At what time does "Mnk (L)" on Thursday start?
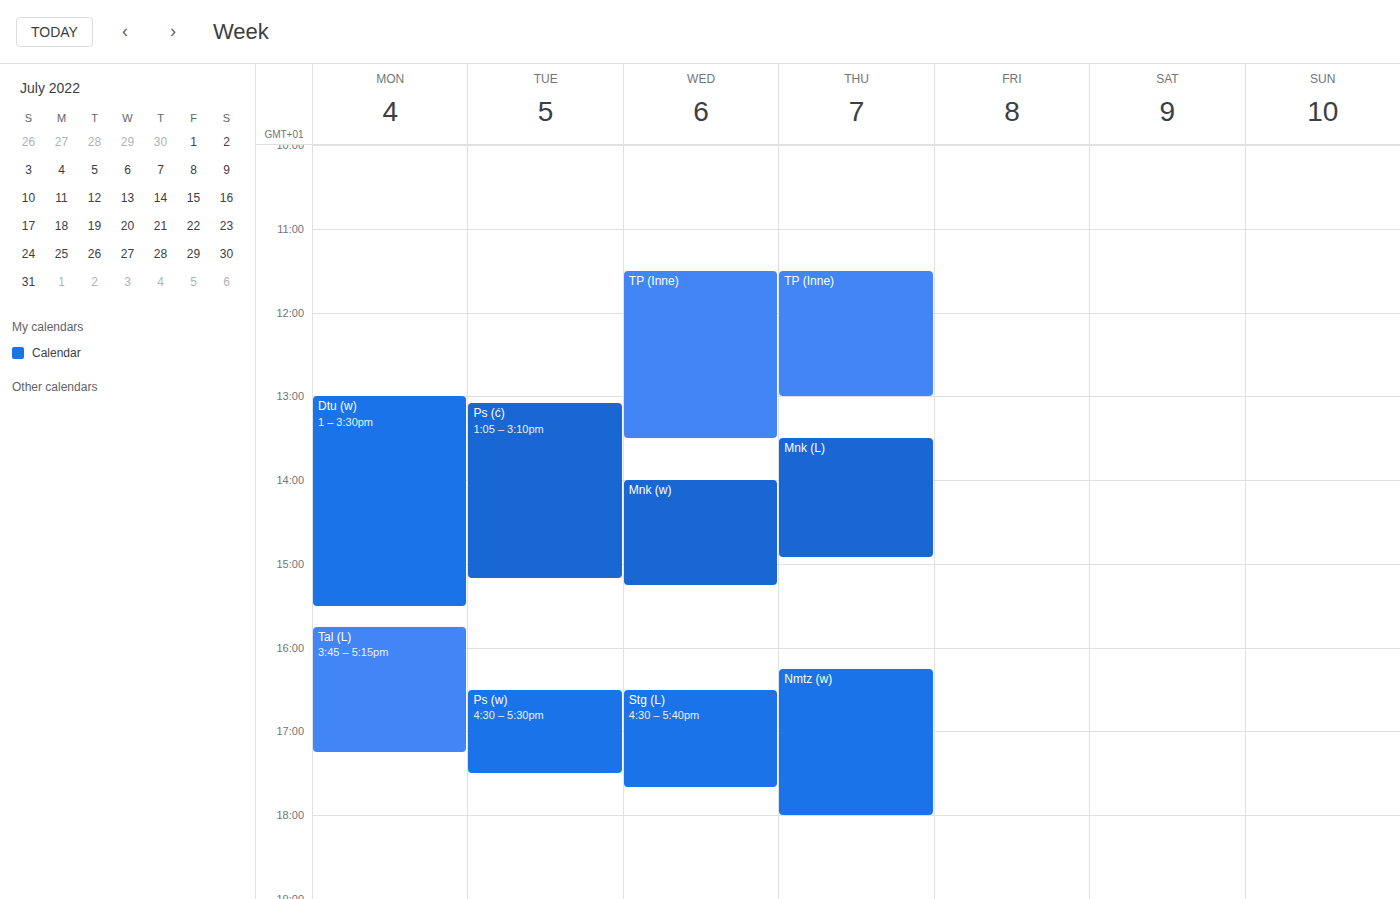
1:30 PM